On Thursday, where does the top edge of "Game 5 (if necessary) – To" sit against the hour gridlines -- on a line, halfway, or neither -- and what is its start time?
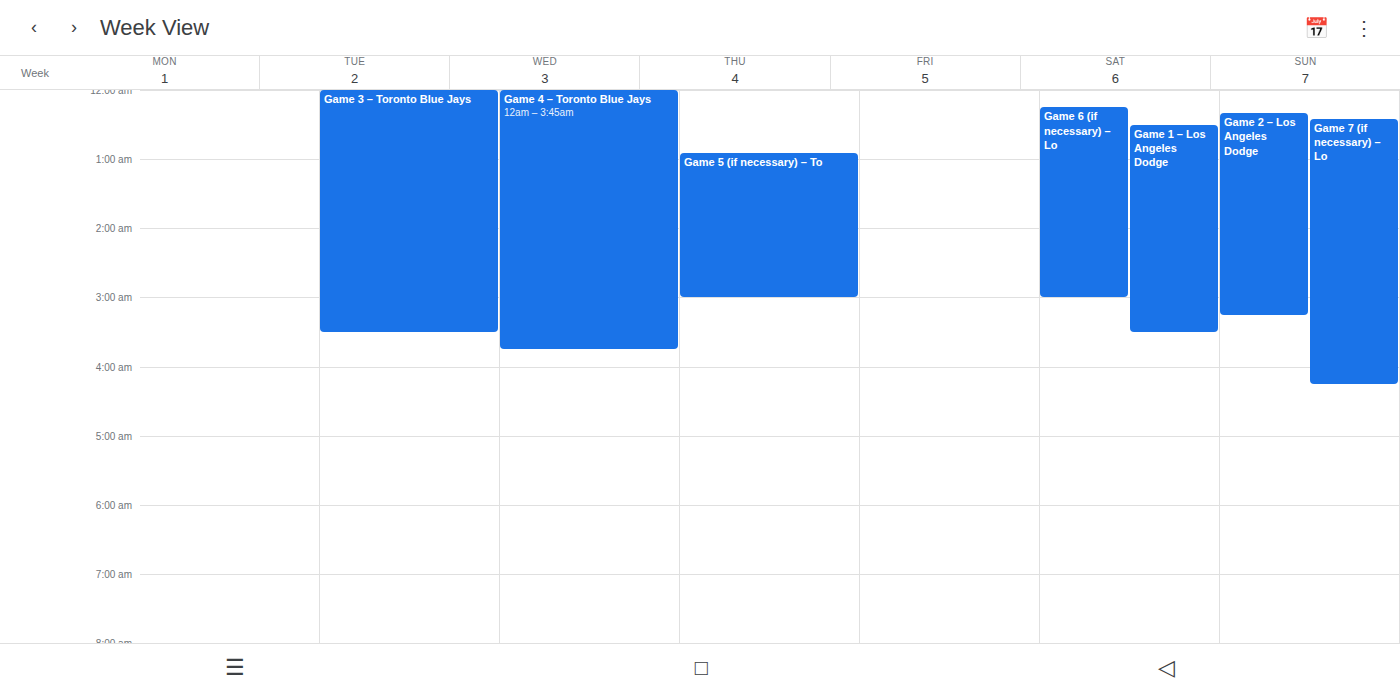
12:55 AM -- neither: 55 minutes below the 12 AM line and 5 minutes above the 1 AM line.